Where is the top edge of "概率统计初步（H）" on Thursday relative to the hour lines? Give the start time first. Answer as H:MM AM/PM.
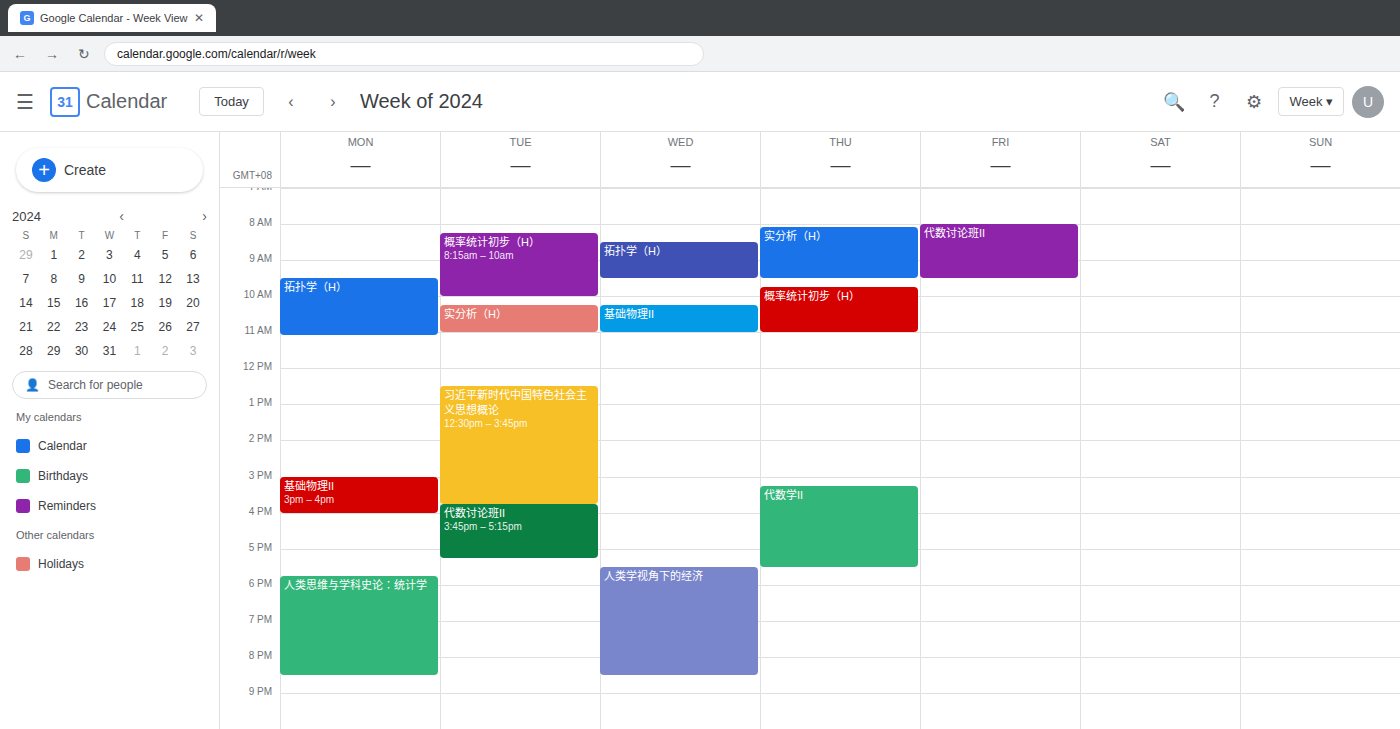
9:45 AM -- neither: three quarters of the way from the 9 AM line to the 10 AM line.